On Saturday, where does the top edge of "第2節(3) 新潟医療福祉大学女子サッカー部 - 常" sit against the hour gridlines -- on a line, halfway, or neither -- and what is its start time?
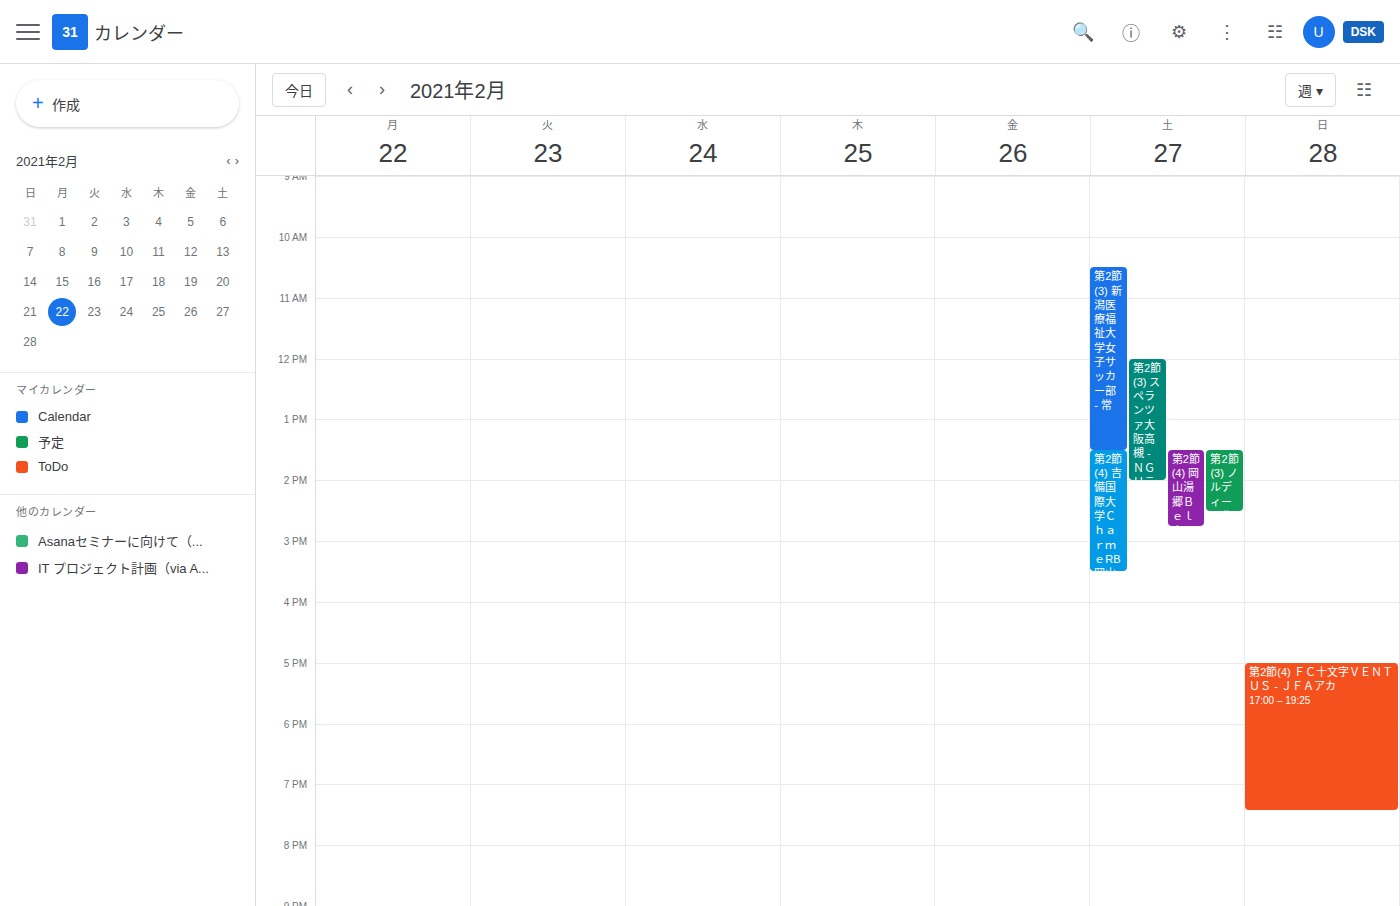
10:30 AM -- halfway between the 10 AM and 11 AM lines.